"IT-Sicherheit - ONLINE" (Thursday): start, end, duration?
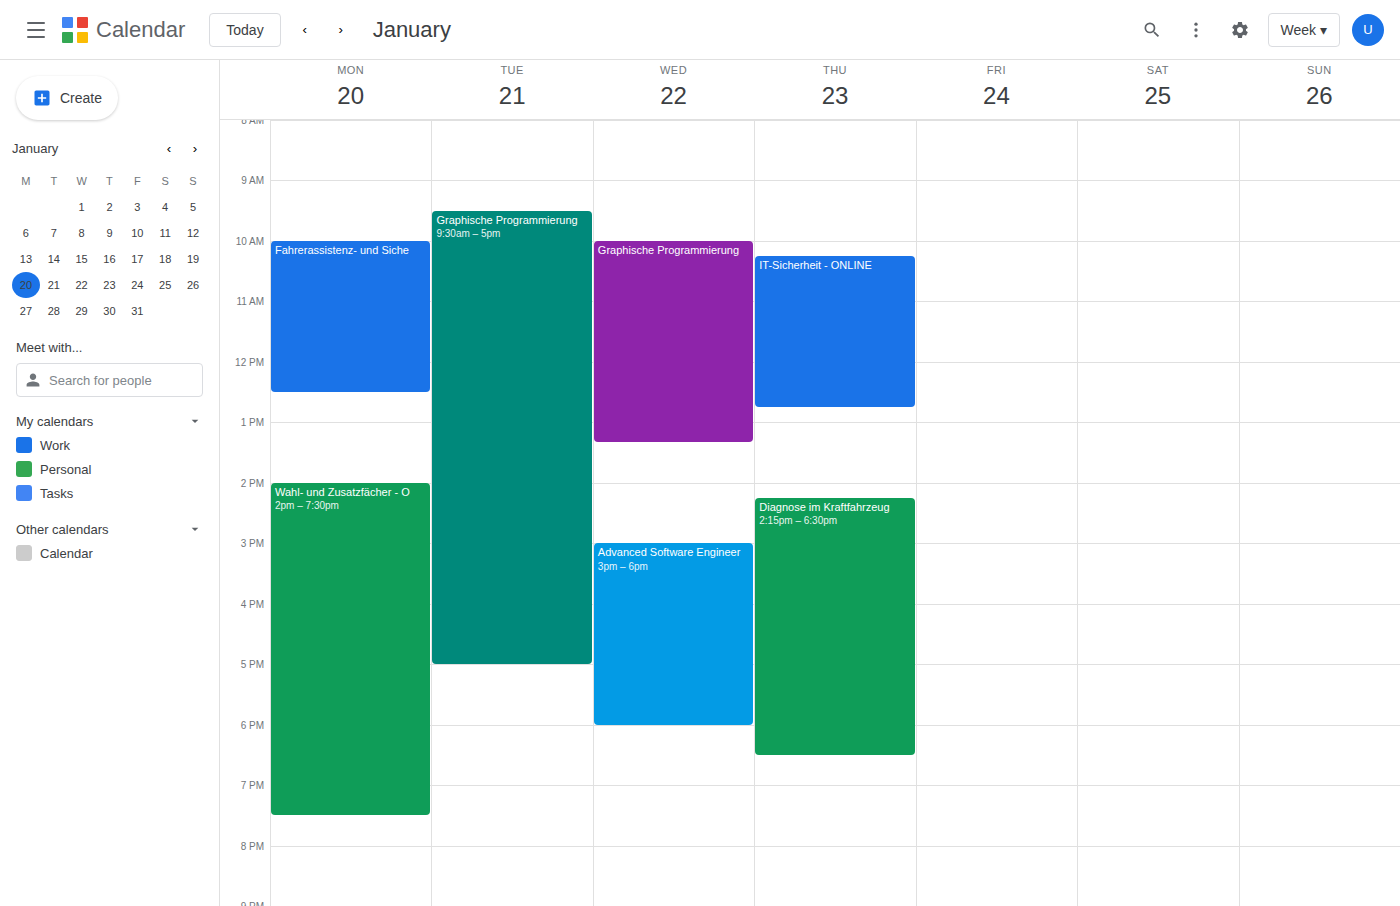
10:15 AM to 12:45 PM, 2 hours 30 minutes